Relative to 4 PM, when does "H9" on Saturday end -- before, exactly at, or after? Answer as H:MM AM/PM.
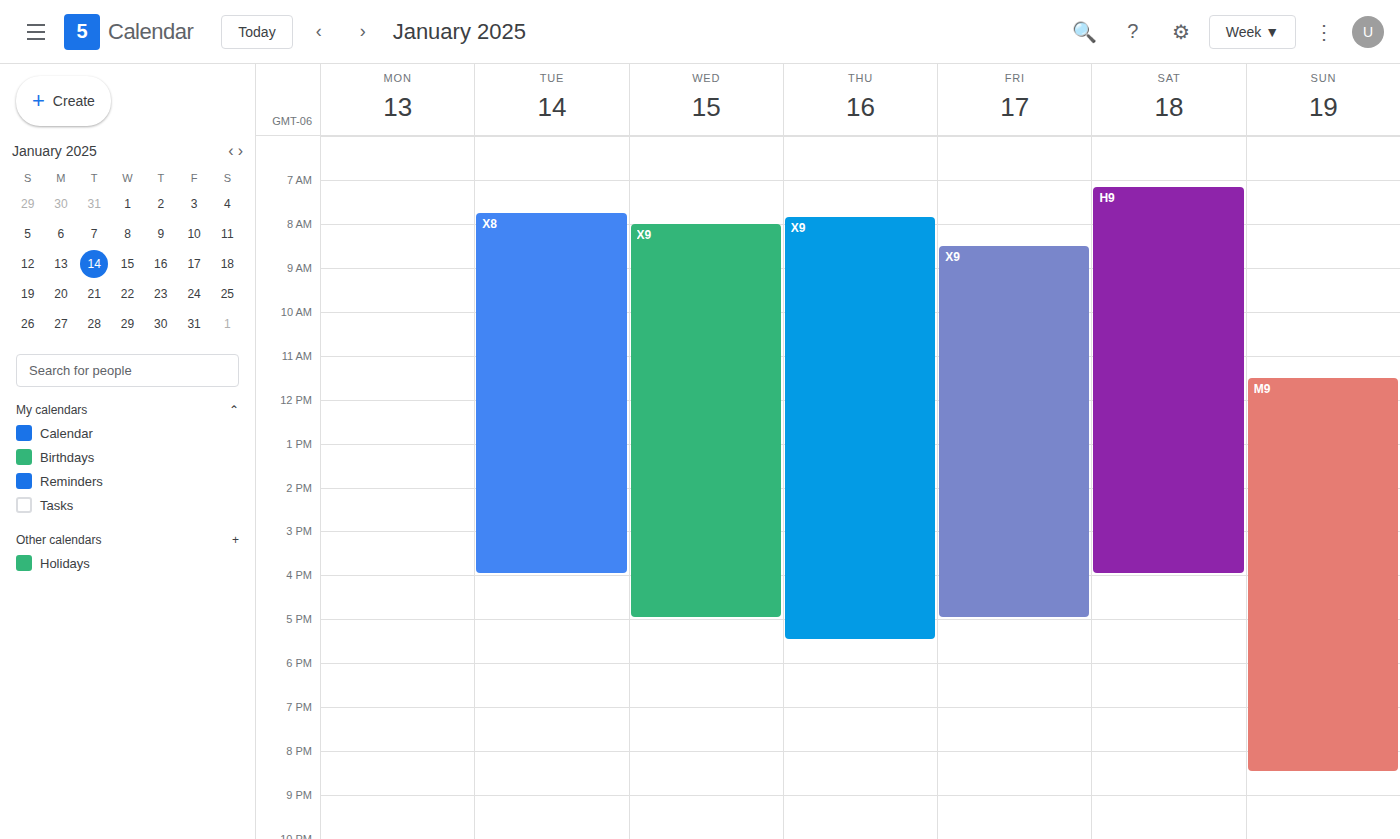
4:00 PM -- exactly at 4 PM, on the 4 PM line.